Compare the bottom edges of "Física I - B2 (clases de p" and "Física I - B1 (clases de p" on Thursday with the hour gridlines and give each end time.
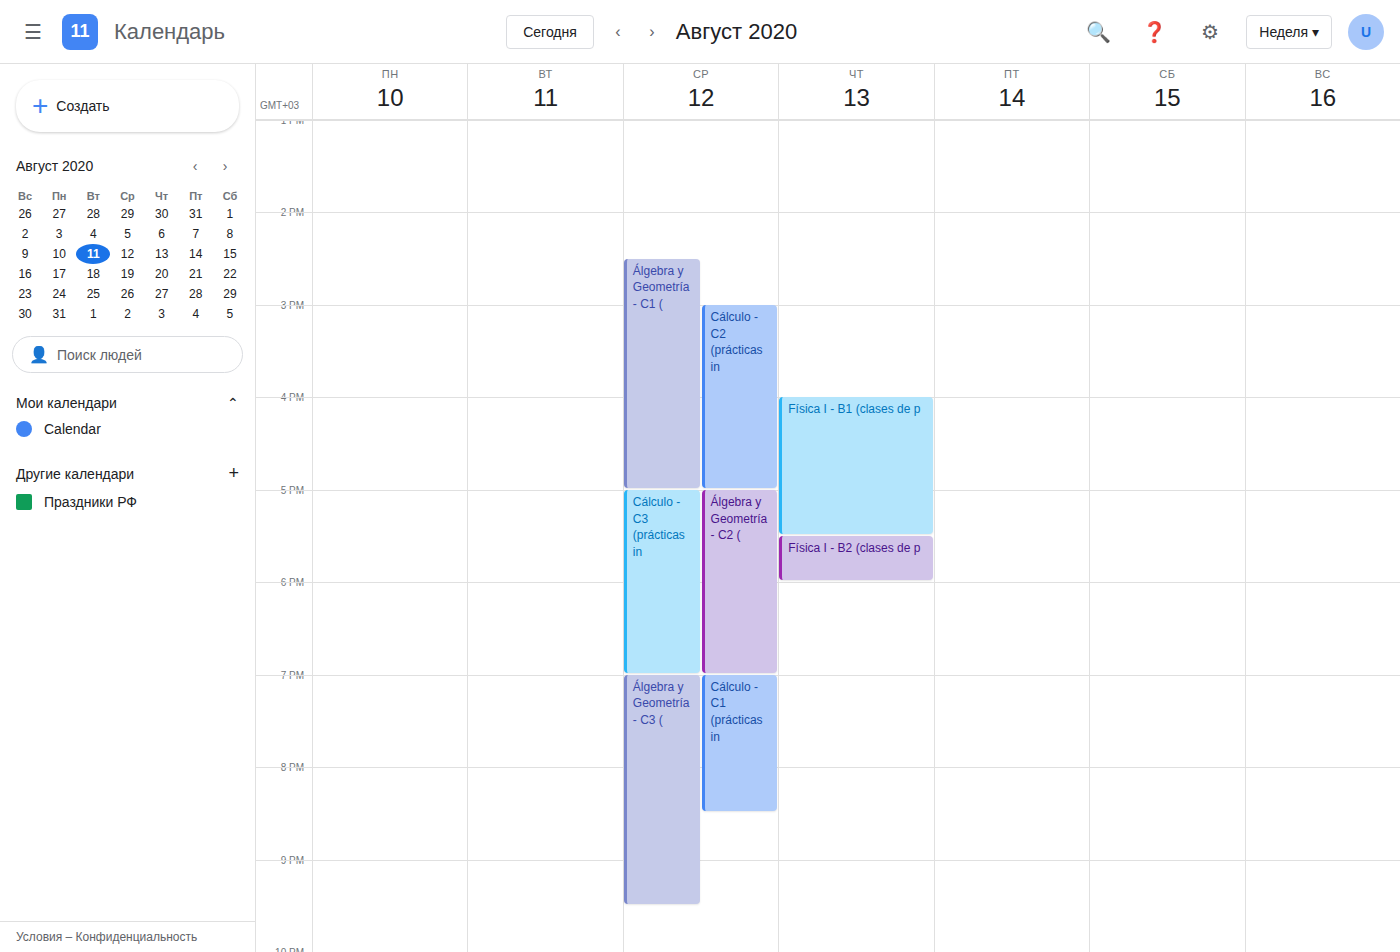
"Física I - B2 (clases de p": 6:00 PM, exactly on the 6 PM line. "Física I - B1 (clases de p": 5:30 PM, halfway between the 5 PM and 6 PM lines.